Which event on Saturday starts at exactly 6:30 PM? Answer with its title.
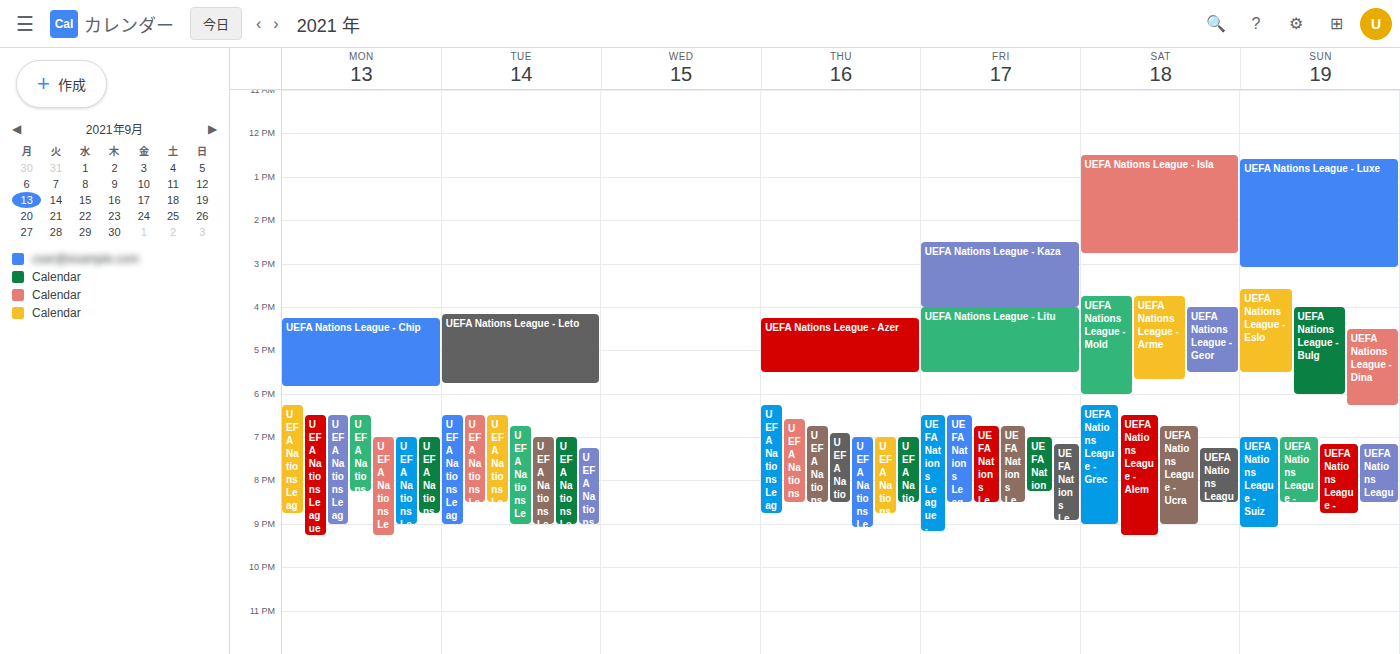
"UEFA Nations League - Alem"